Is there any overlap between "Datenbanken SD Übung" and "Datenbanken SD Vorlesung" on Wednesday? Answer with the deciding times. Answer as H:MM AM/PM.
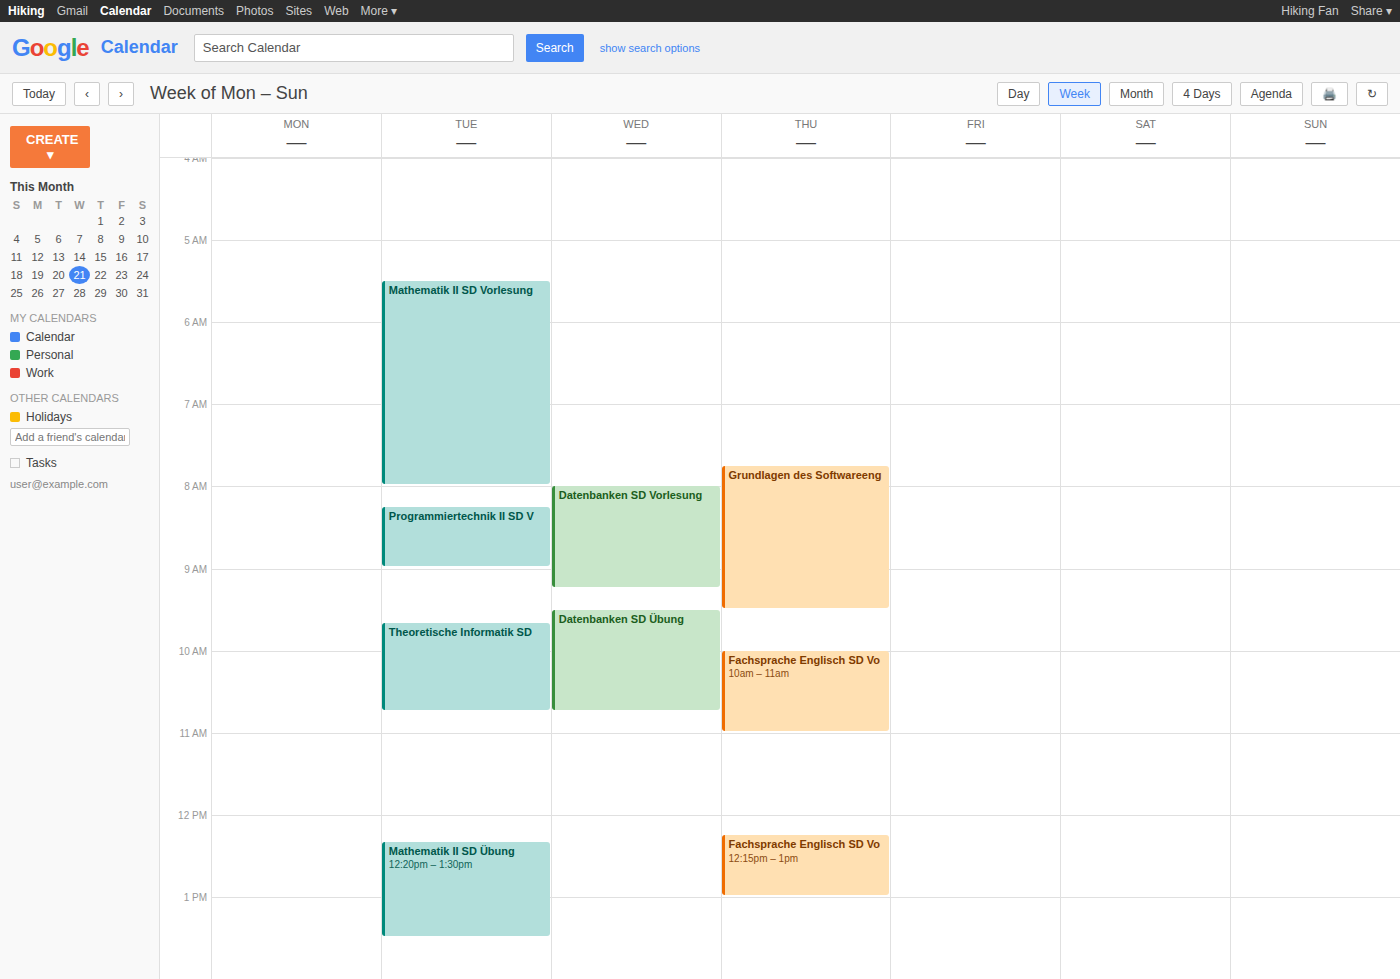
"Datenbanken SD Vorlesung" ends at 9:15 AM and "Datenbanken SD Übung" starts at 9:30 AM -- no overlap.